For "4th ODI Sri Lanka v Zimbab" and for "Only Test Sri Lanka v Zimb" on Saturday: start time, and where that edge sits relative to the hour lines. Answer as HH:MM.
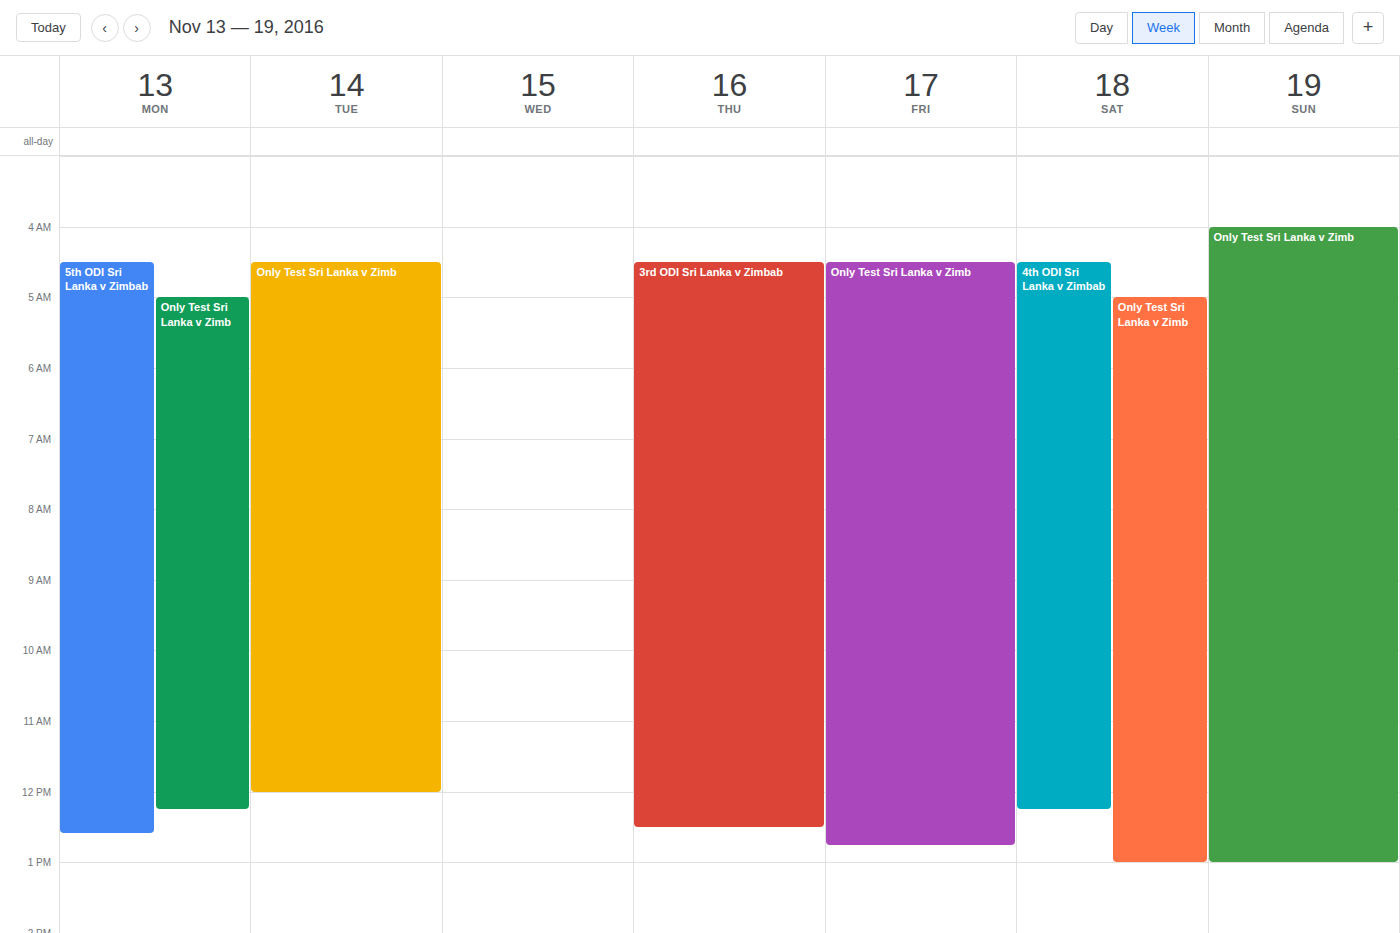
"4th ODI Sri Lanka v Zimbab": 04:30, halfway between the 04:00 and 05:00 lines. "Only Test Sri Lanka v Zimb": 05:00, exactly on the 05:00 line.